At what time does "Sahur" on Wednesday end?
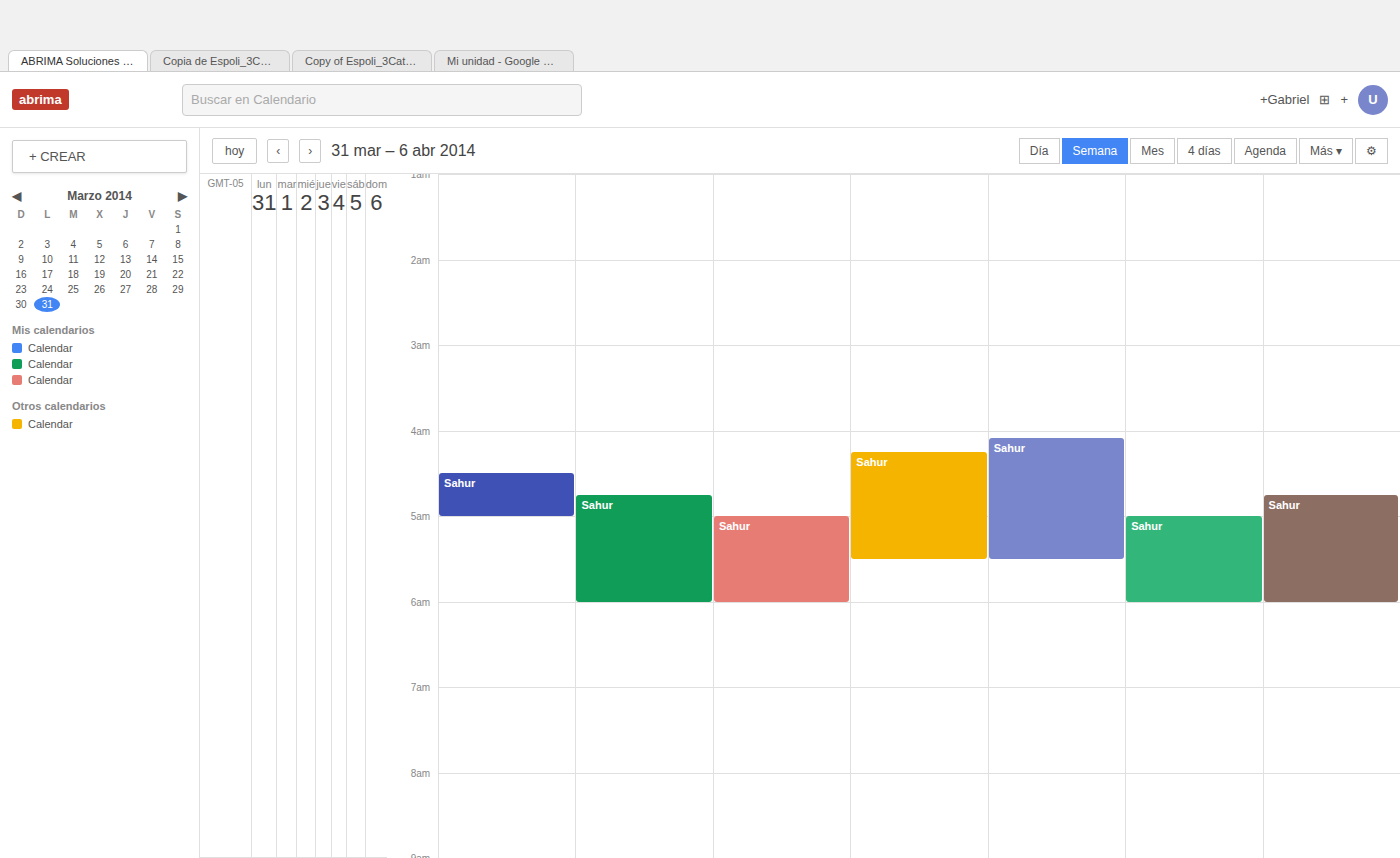
6:00 AM